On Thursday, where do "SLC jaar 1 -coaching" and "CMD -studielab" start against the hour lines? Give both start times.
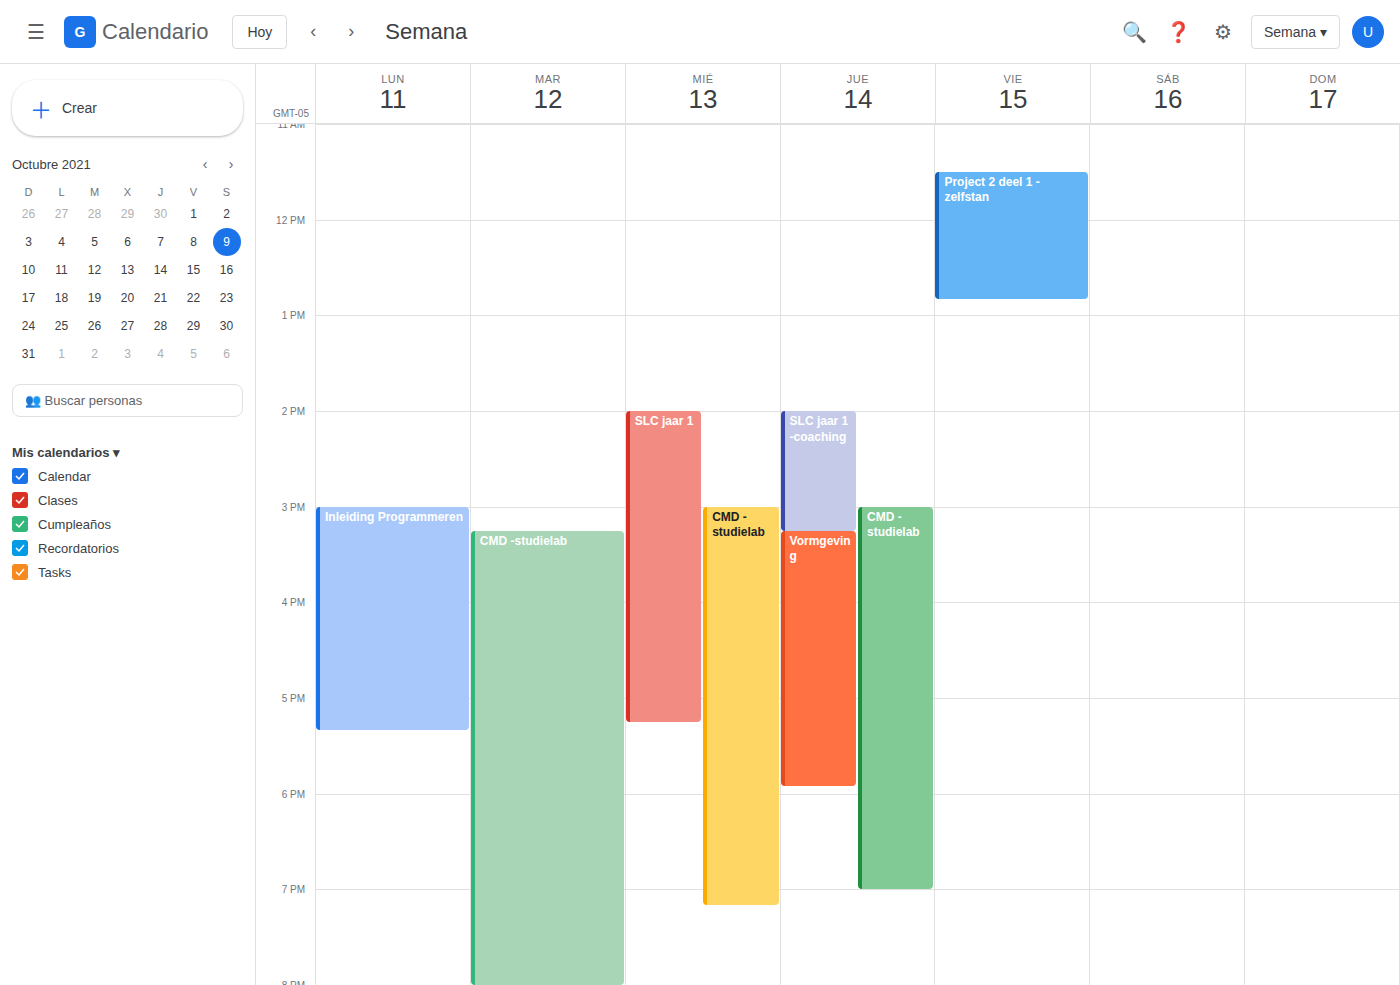
"SLC jaar 1 -coaching": 2:00 PM, exactly on the 2 PM line. "CMD -studielab": 3:00 PM, exactly on the 3 PM line.